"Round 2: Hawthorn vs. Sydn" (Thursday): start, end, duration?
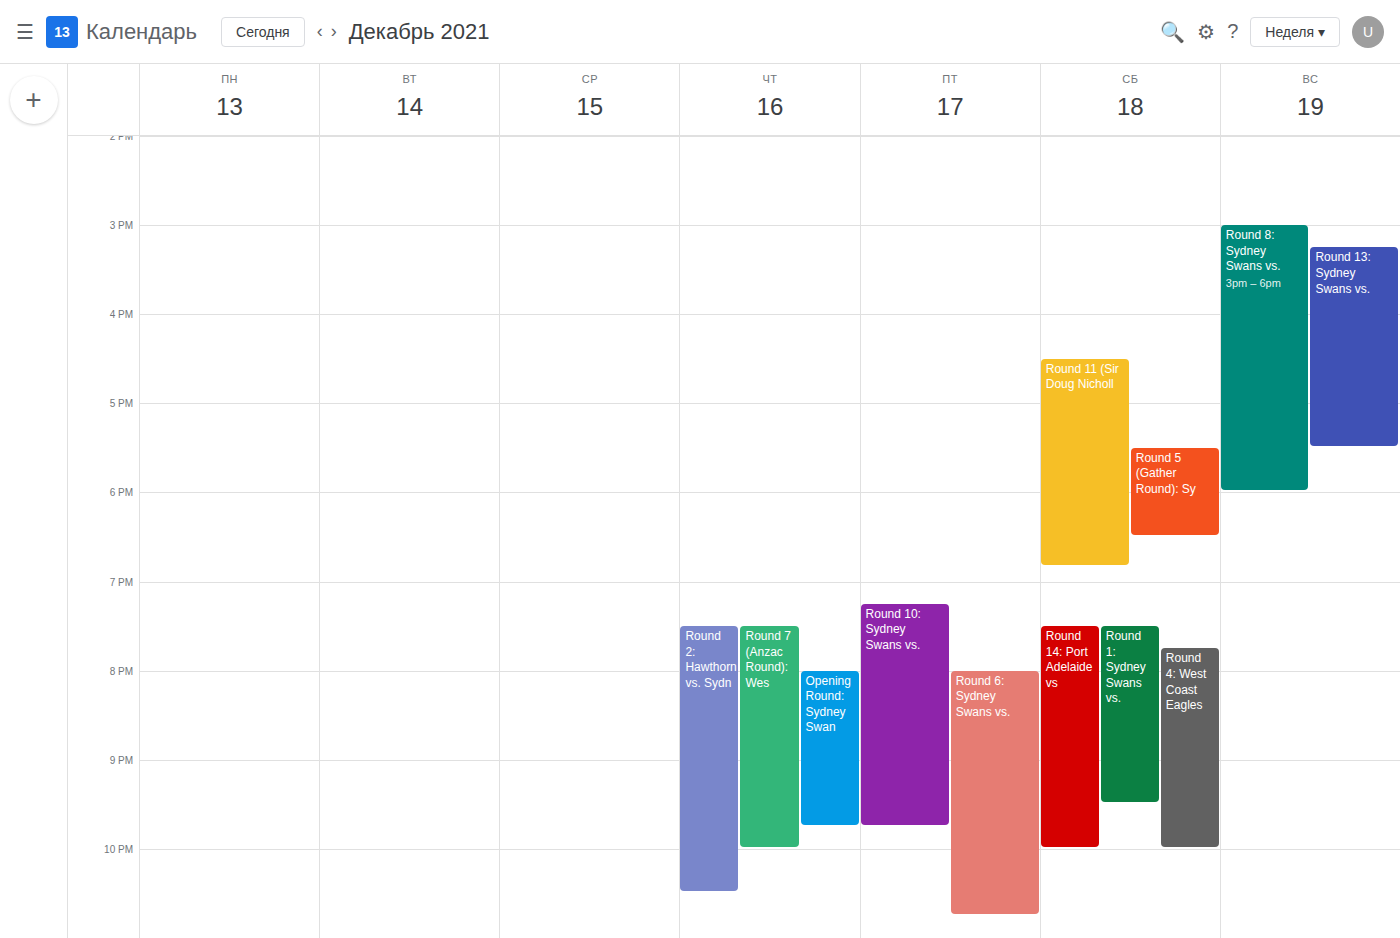
7:30 PM to 10:30 PM, 3 hours